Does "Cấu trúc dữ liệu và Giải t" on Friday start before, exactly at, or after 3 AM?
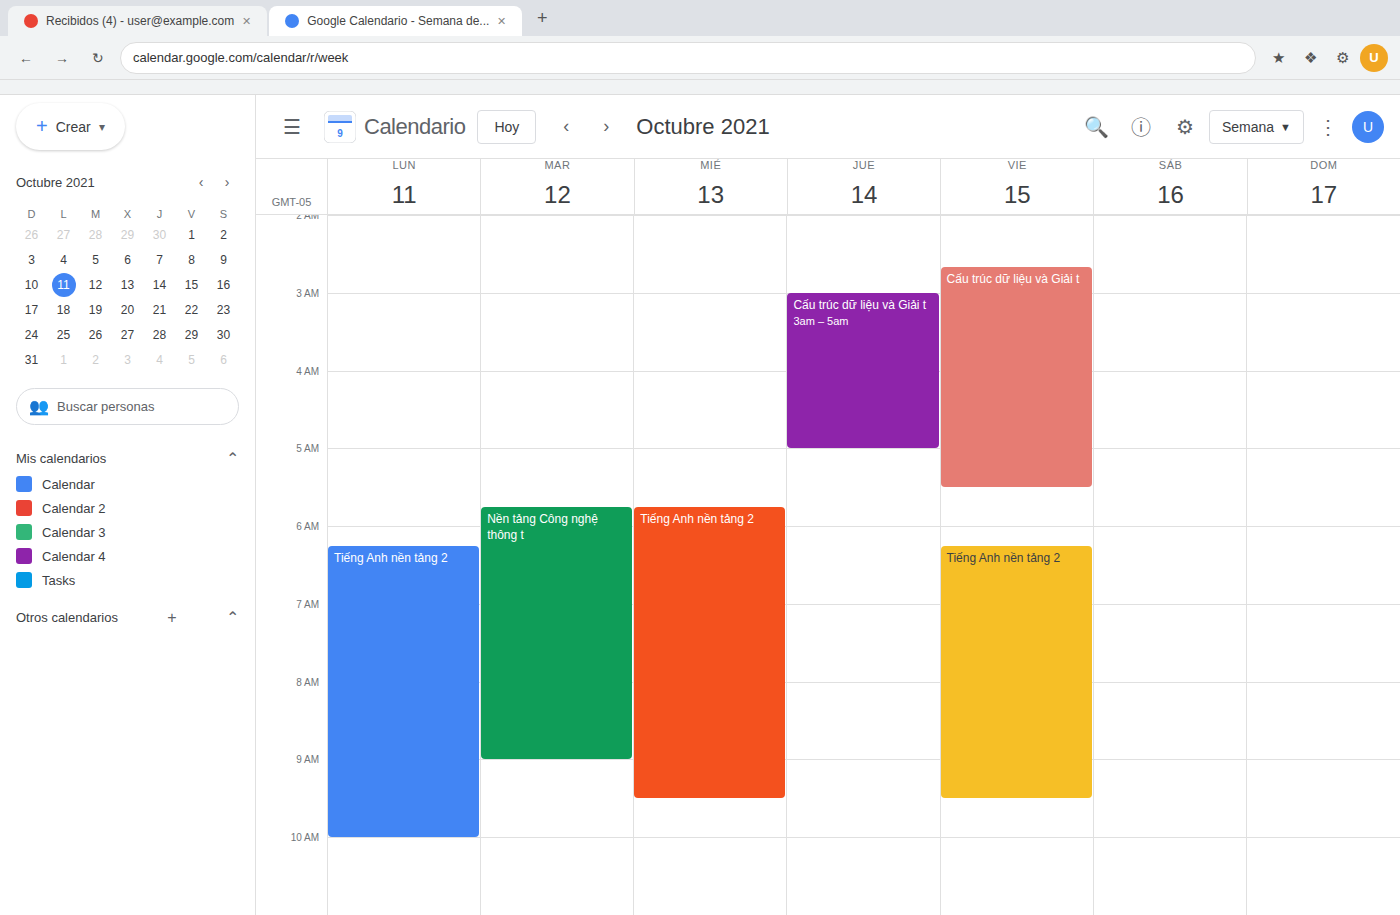
2:40 AM -- before 3 AM, 20 minutes above the 3 AM line.